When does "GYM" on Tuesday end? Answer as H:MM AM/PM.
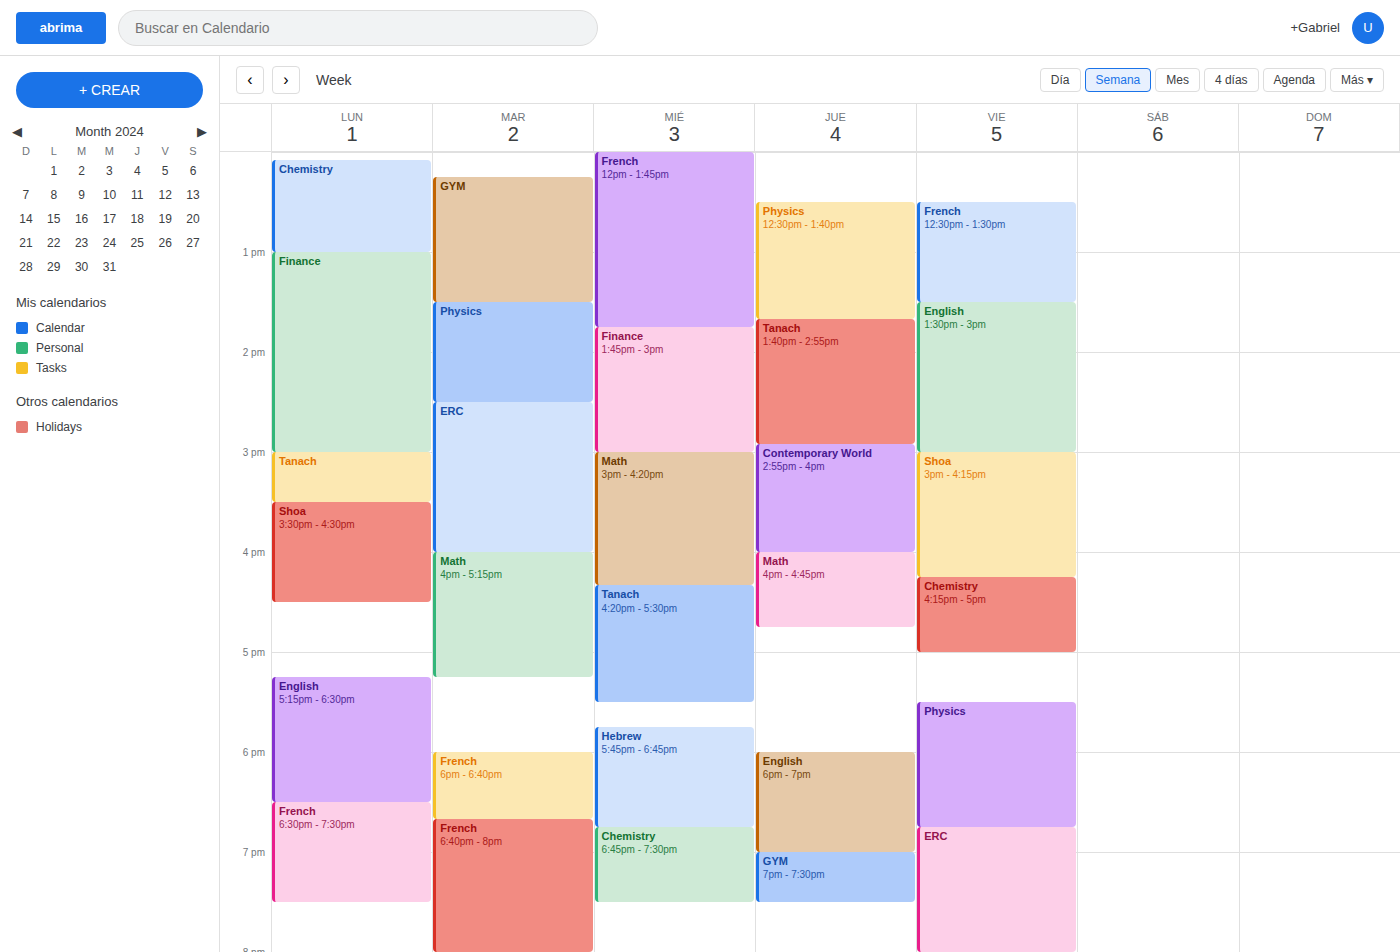
1:30 PM